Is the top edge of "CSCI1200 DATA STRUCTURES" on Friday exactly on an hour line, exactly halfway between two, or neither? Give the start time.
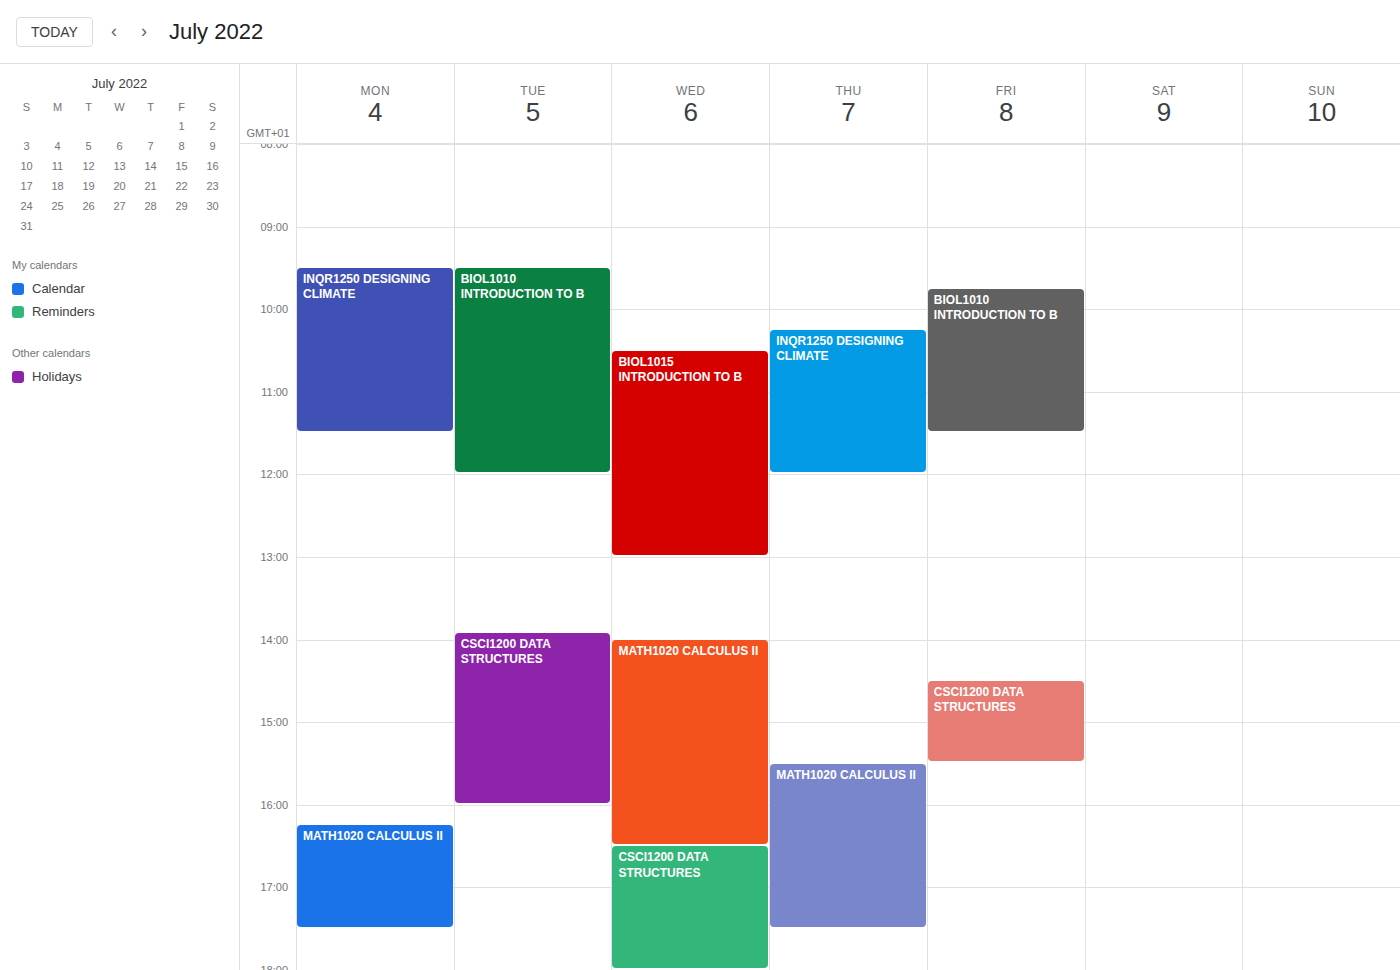
2:30 PM -- halfway between the 2 PM and 3 PM lines.